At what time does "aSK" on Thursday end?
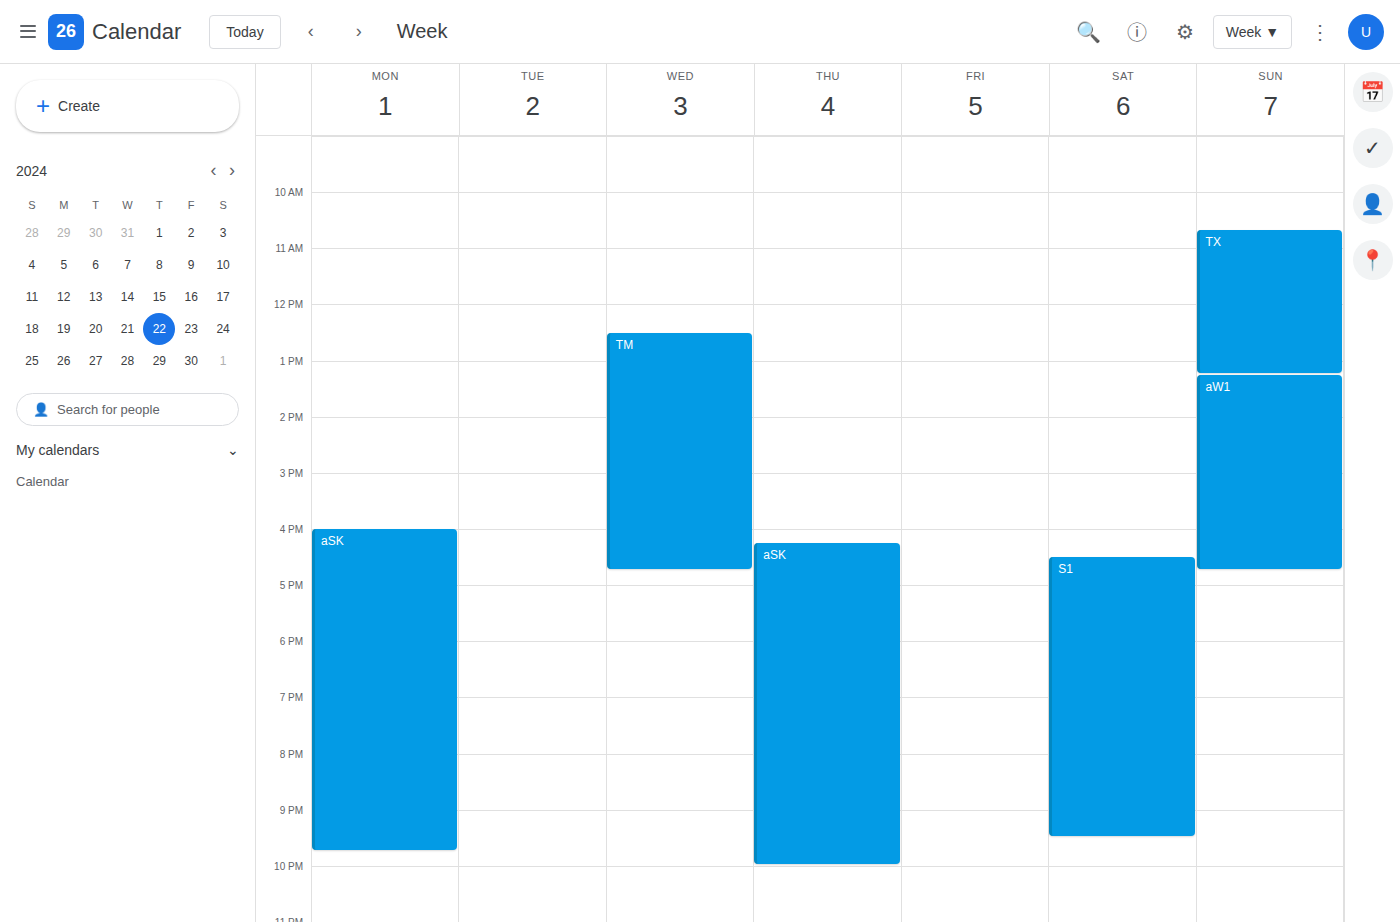
10:00 PM